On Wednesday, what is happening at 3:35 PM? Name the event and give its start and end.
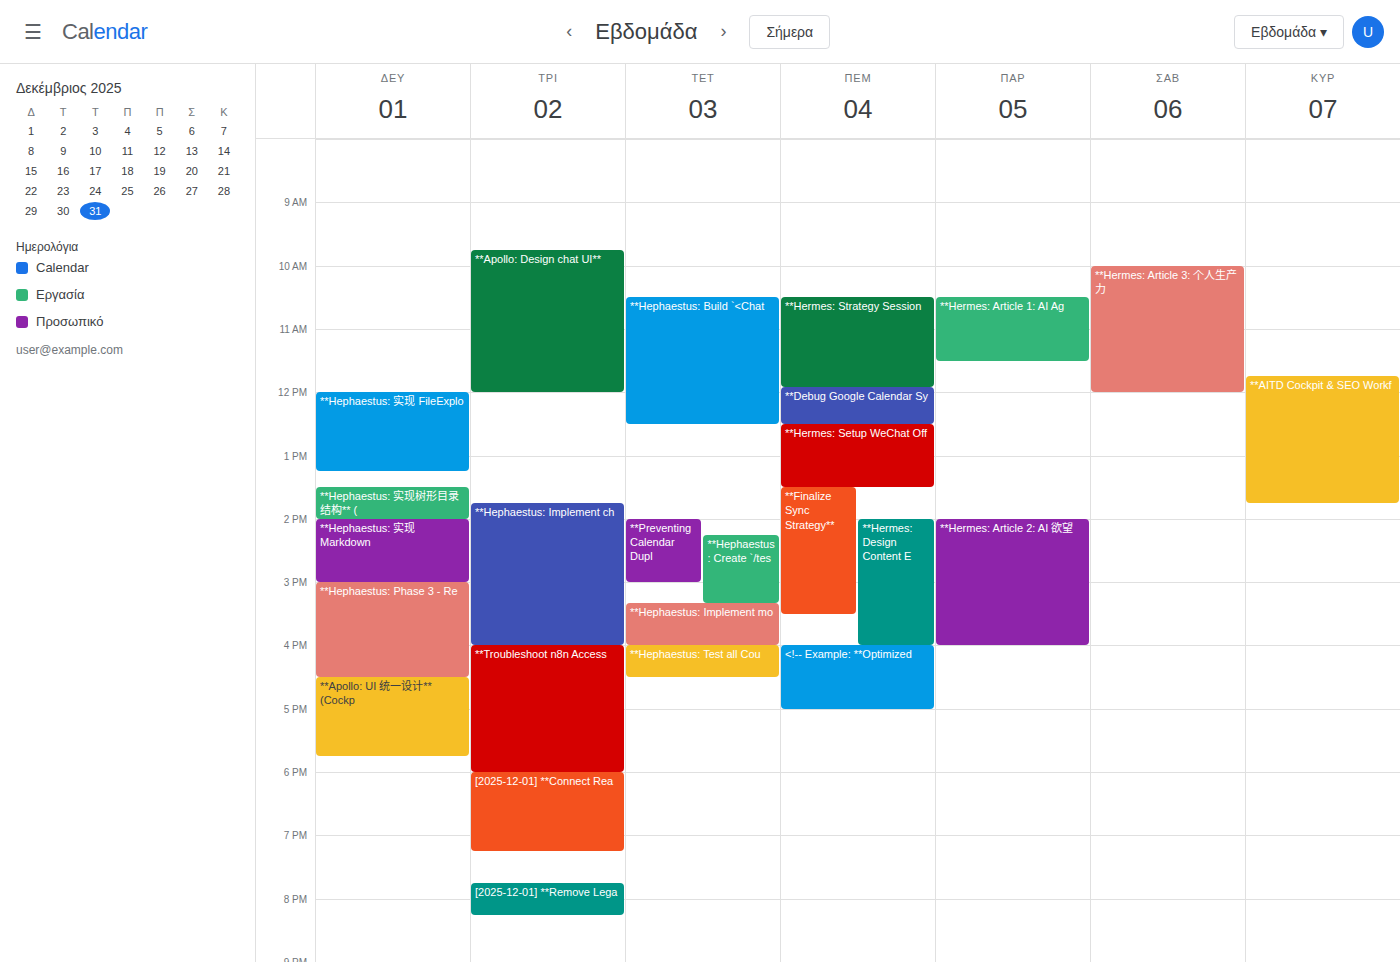
"**Hephaestus: Implement mo", 3:20 PM to 4:00 PM